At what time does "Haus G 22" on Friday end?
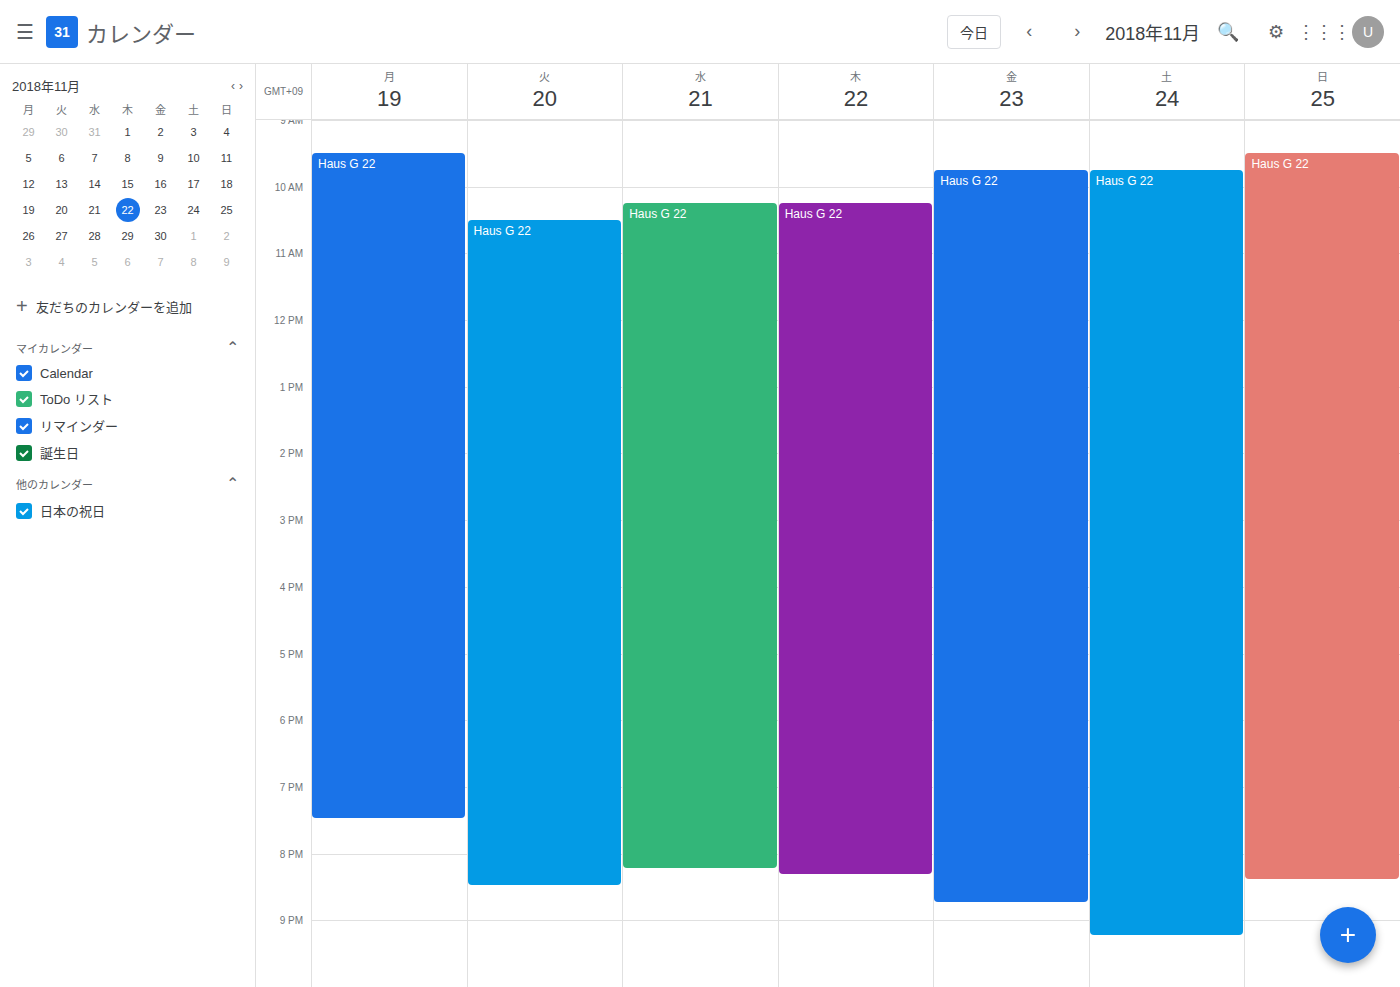
20:45